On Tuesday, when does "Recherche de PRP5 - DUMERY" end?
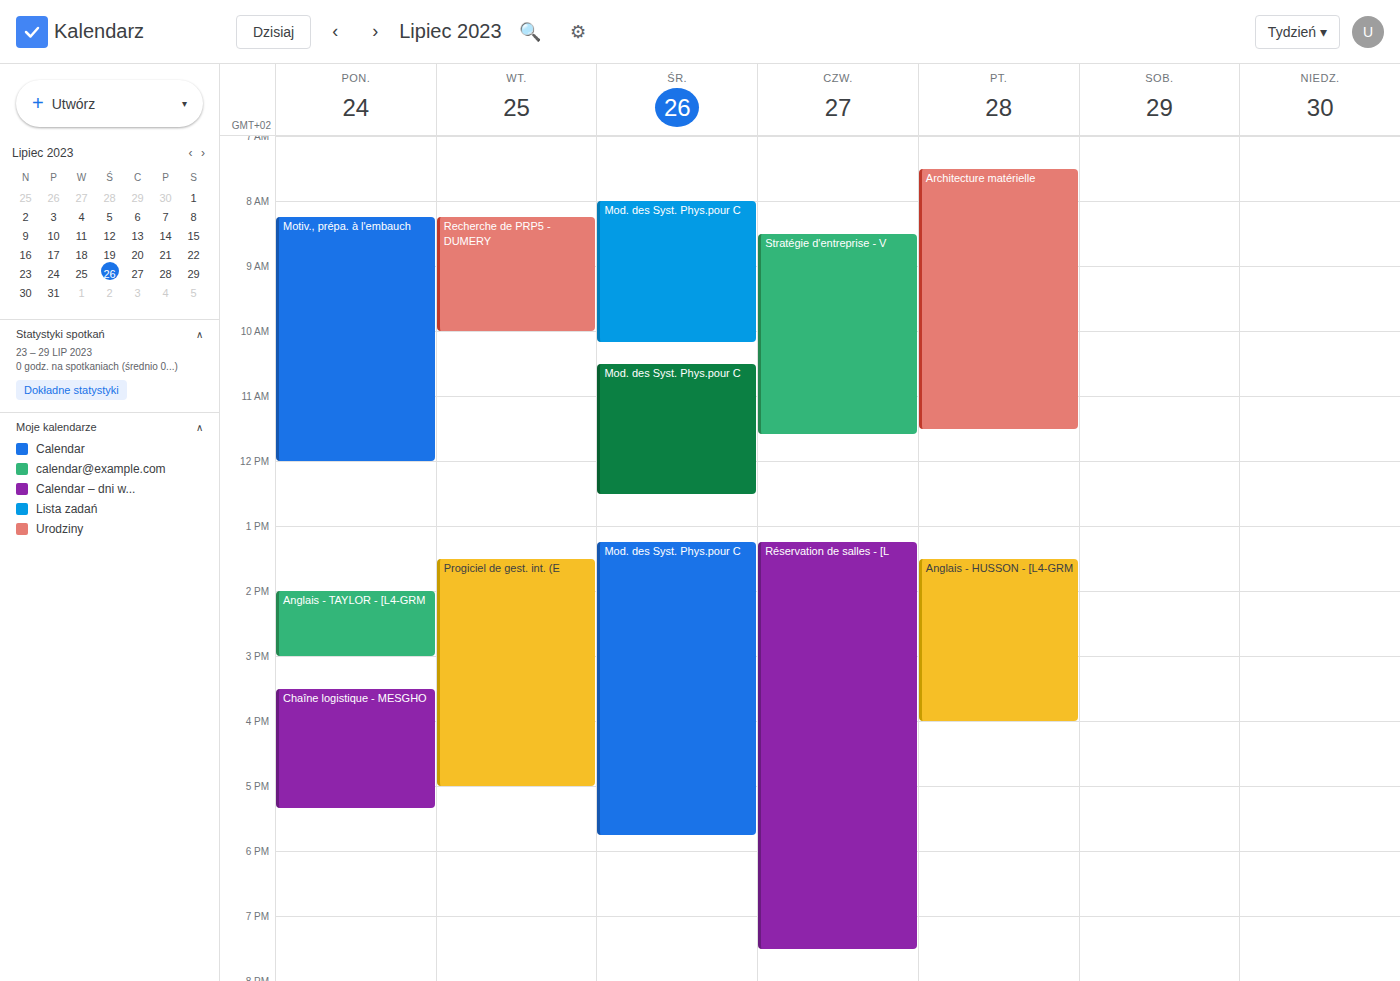
10:00 AM